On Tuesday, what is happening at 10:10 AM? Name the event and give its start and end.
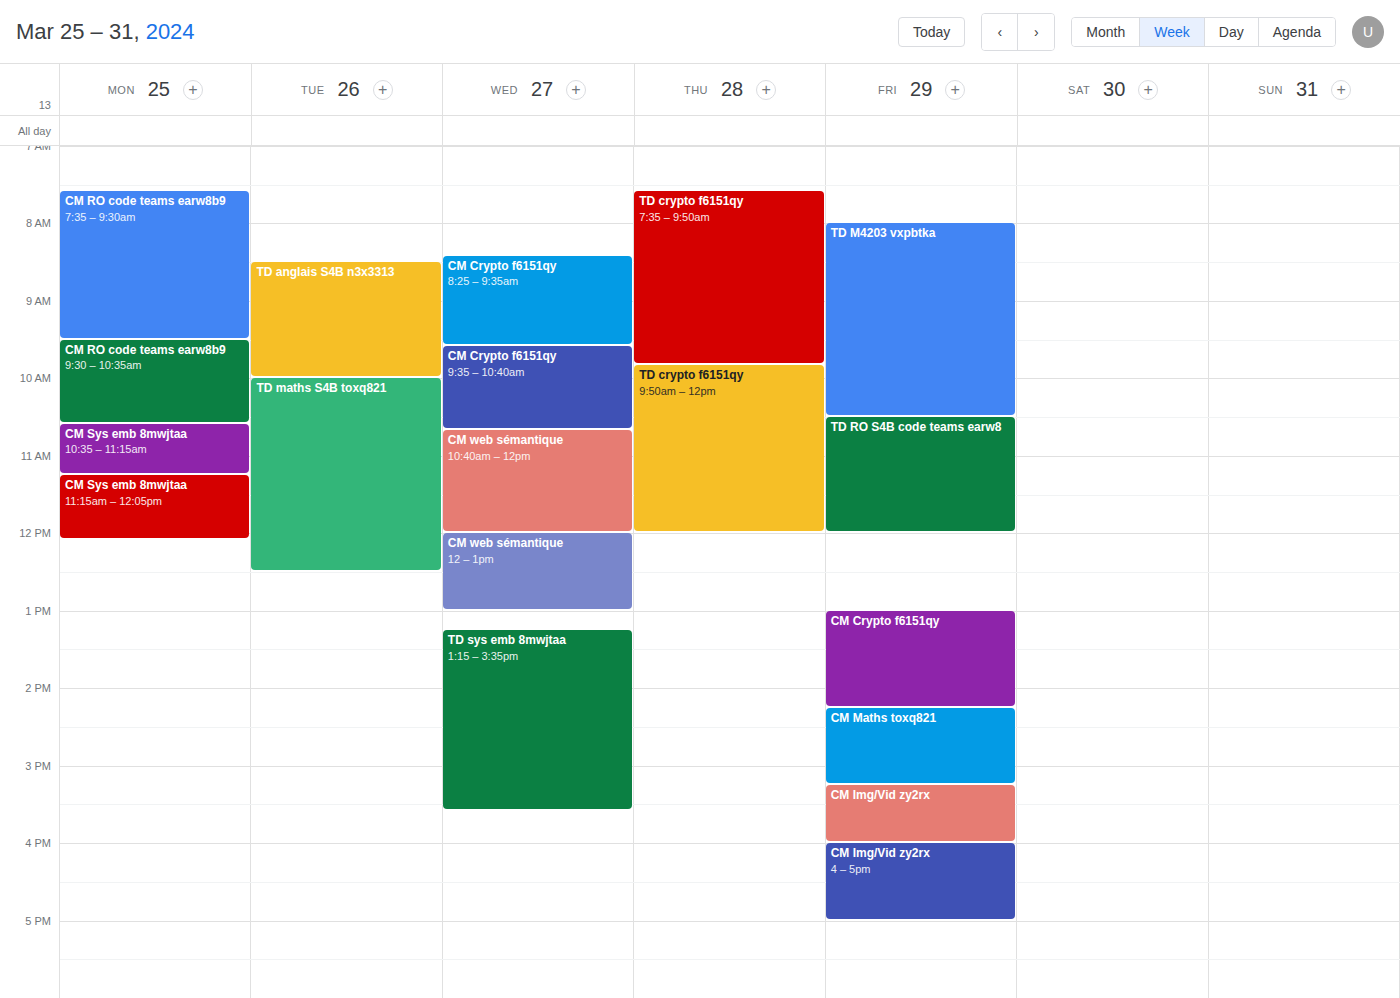
"TD maths S4B toxq821", 10:00 AM to 12:30 PM